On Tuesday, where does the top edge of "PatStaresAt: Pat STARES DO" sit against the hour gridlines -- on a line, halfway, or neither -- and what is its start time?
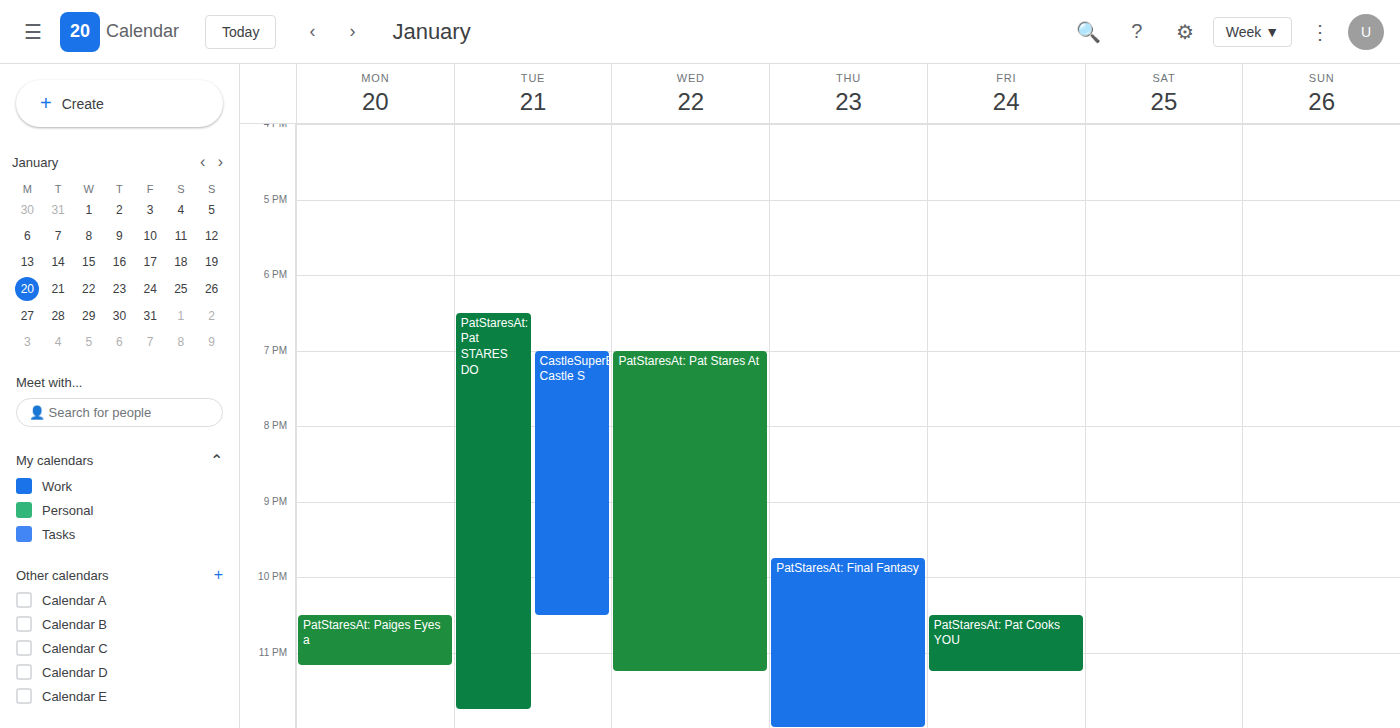
6:30 PM -- halfway between the 6 PM and 7 PM lines.